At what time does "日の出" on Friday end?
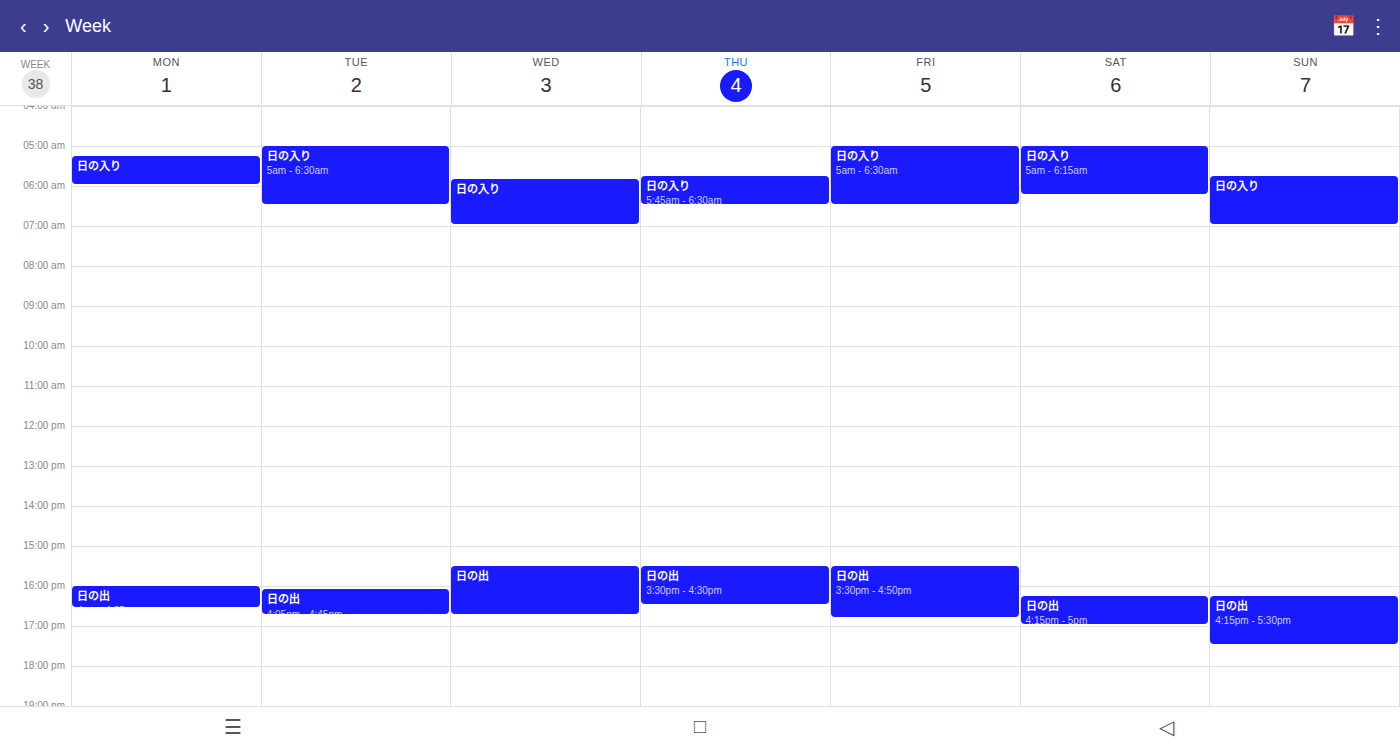
4:50 PM